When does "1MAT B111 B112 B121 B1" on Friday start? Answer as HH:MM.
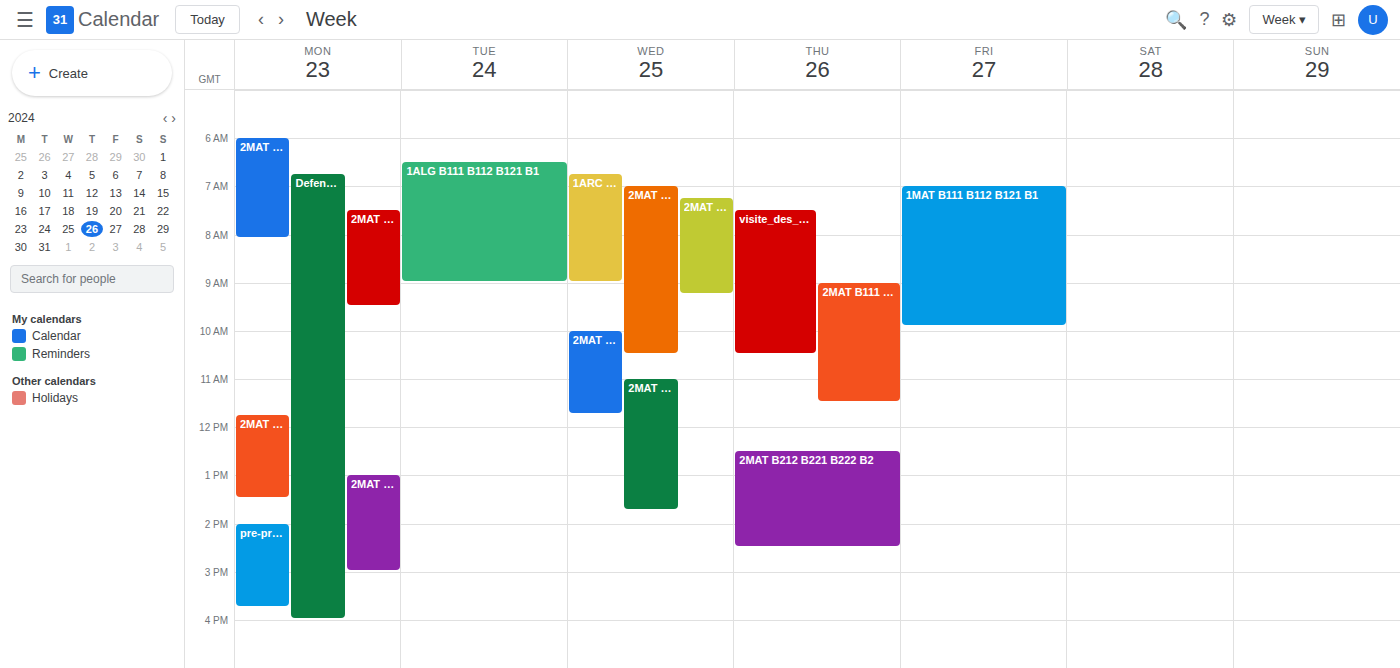
07:00